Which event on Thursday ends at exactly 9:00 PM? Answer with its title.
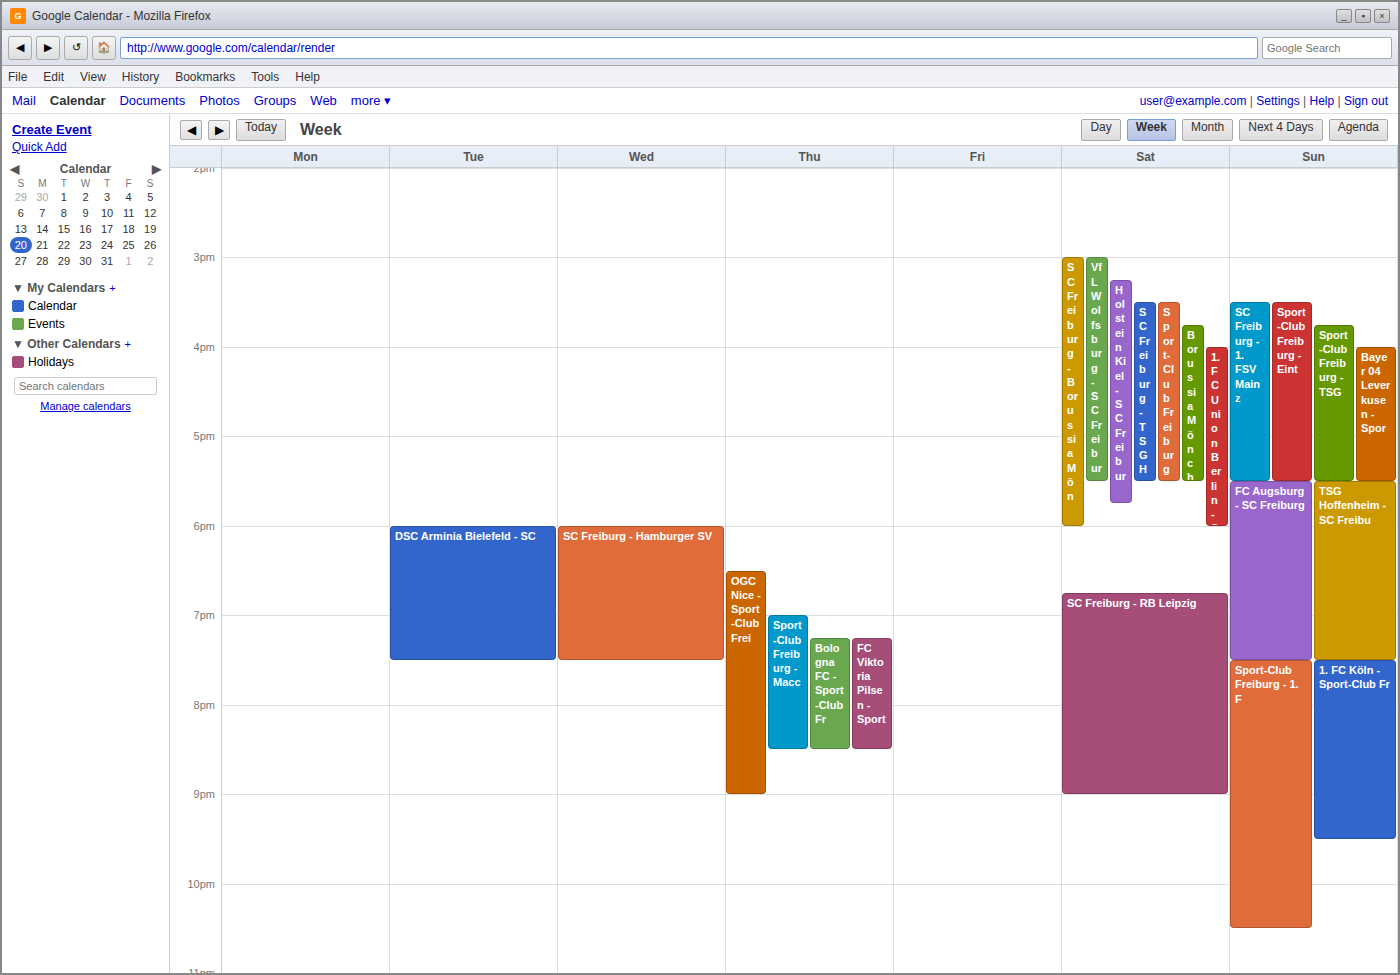
"OGC Nice - Sport-Club Frei"